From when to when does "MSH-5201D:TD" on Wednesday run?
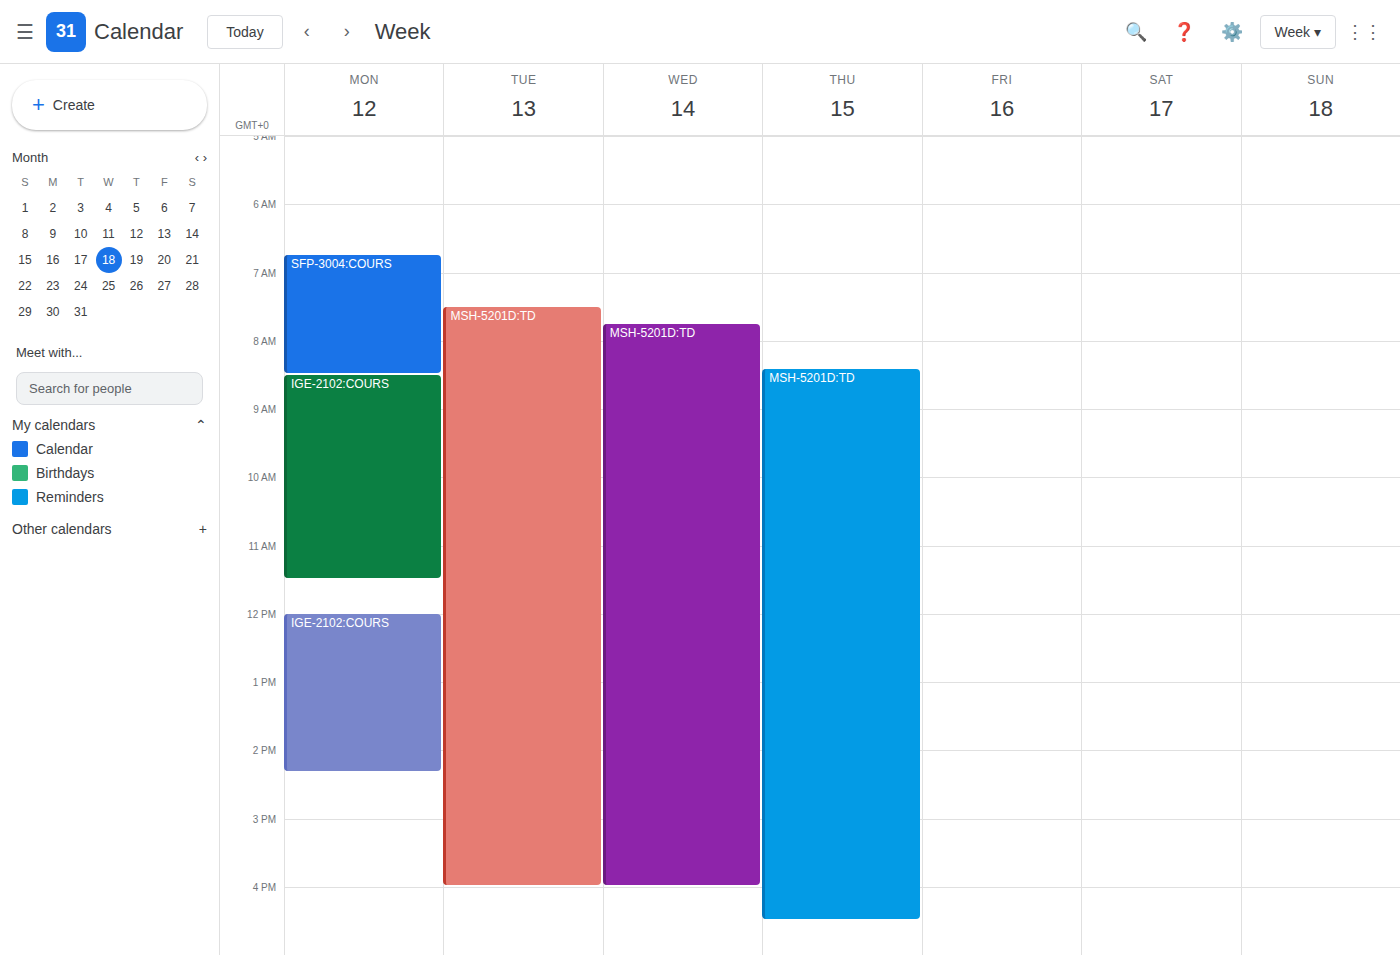
7:45 AM to 4:00 PM